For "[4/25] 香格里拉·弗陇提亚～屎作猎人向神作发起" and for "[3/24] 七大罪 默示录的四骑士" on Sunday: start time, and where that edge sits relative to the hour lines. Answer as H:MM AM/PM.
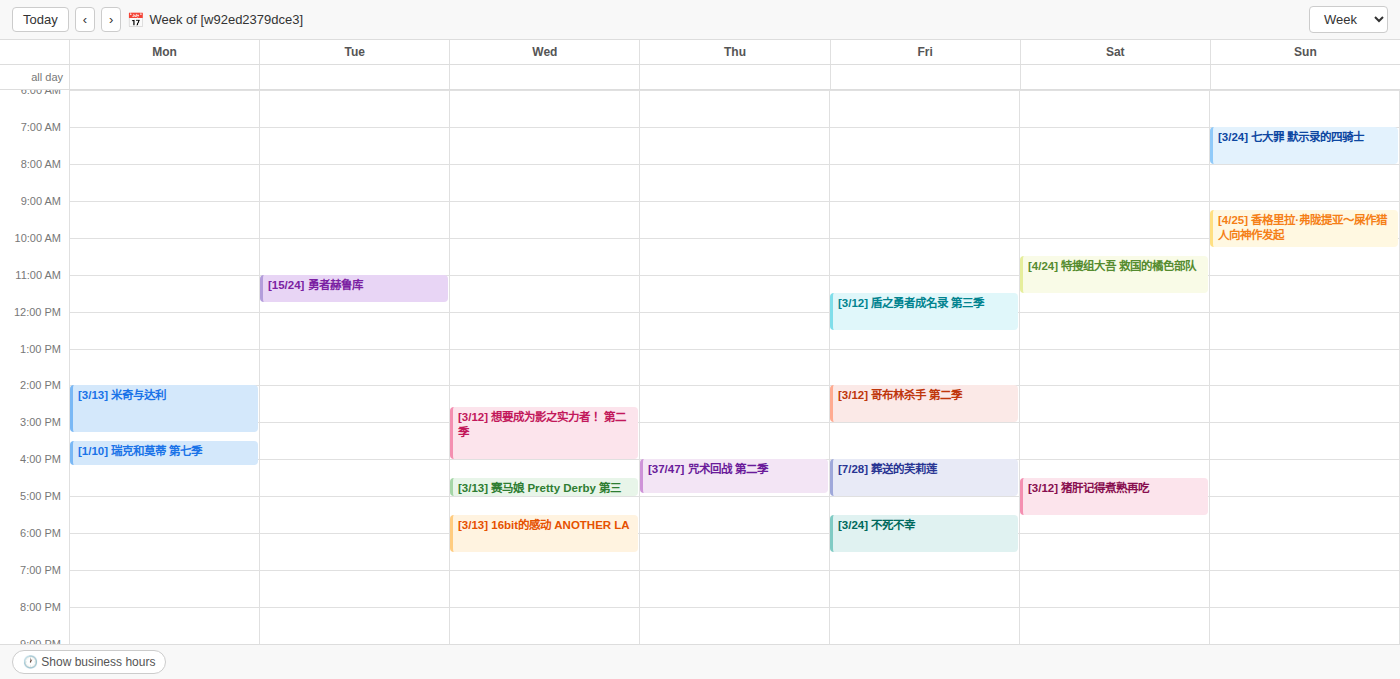
"[4/25] 香格里拉·弗陇提亚～屎作猎人向神作发起": 9:15 AM, neither: a quarter of the way from the 9 AM line to the 10 AM line. "[3/24] 七大罪 默示录的四骑士": 7:00 AM, exactly on the 7 AM line.